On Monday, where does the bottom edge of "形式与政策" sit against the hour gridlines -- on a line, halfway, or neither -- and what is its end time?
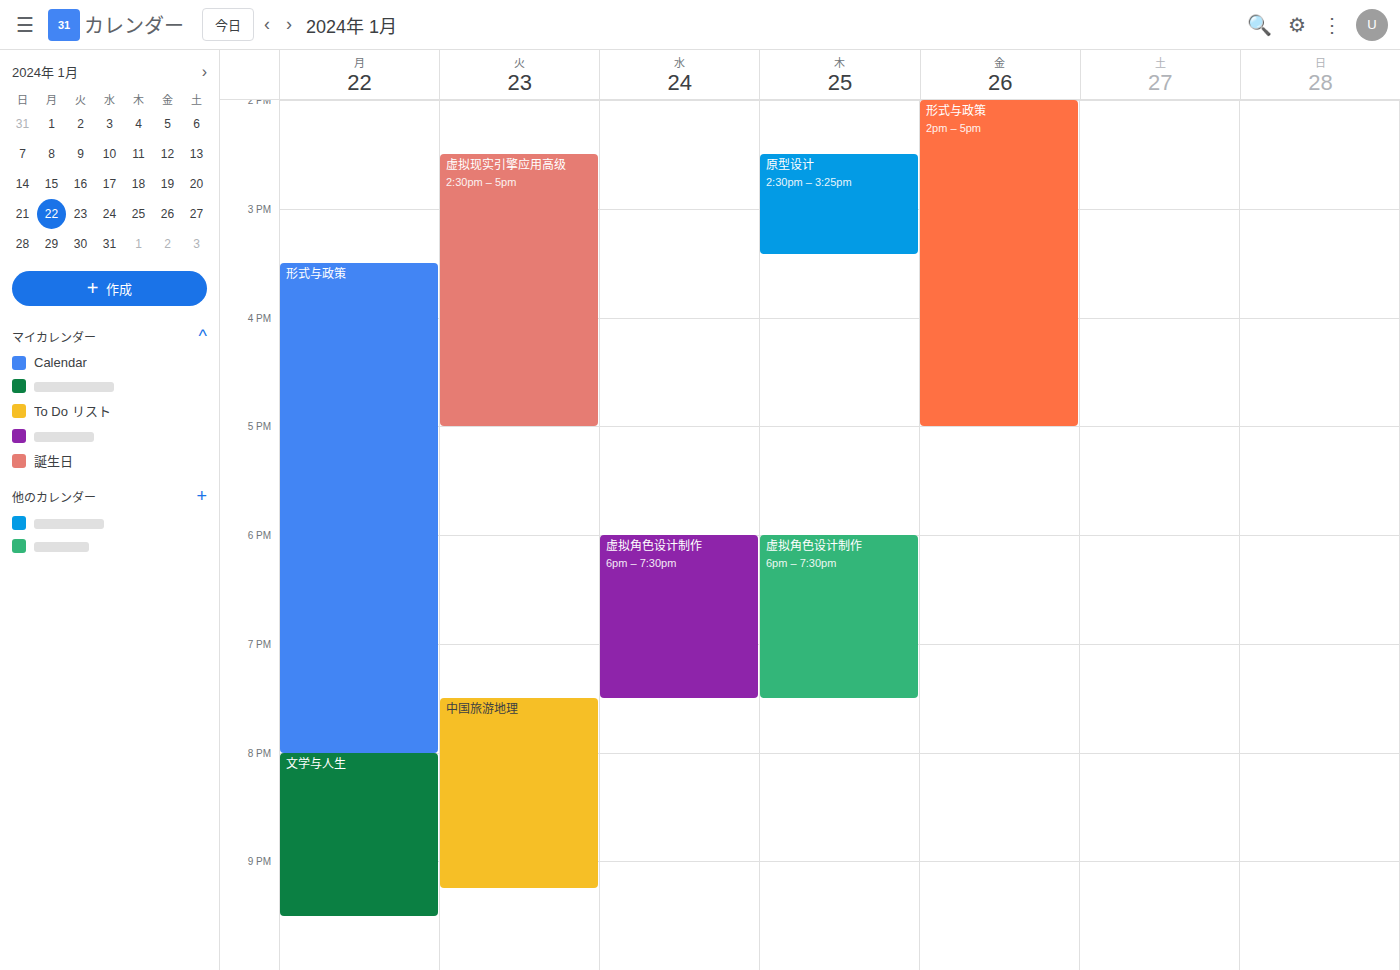
8:00 PM -- exactly on the 8 PM line.